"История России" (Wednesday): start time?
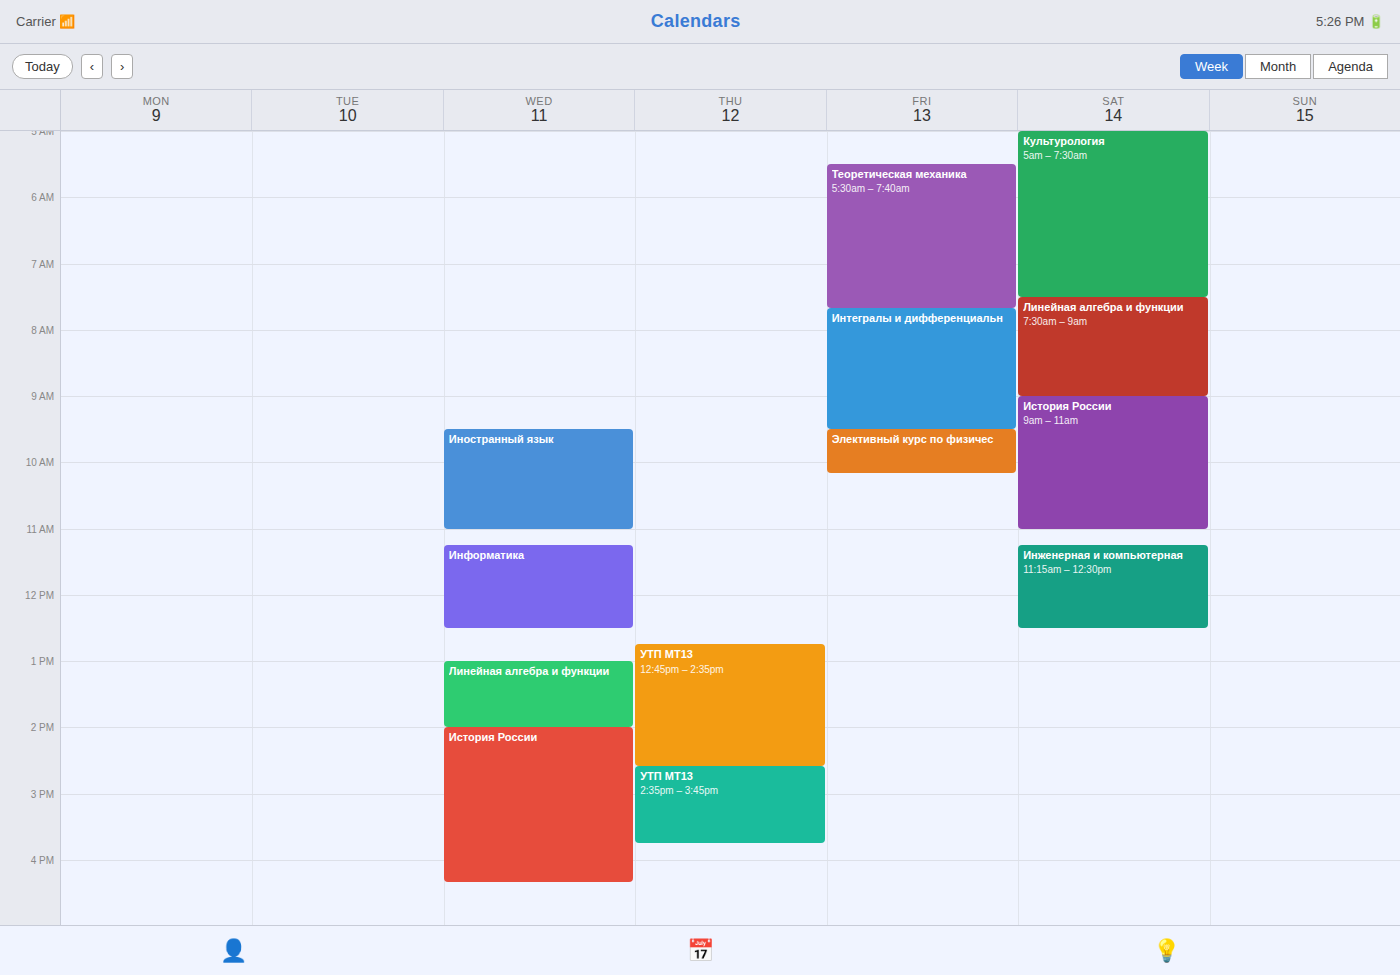
2:00 PM